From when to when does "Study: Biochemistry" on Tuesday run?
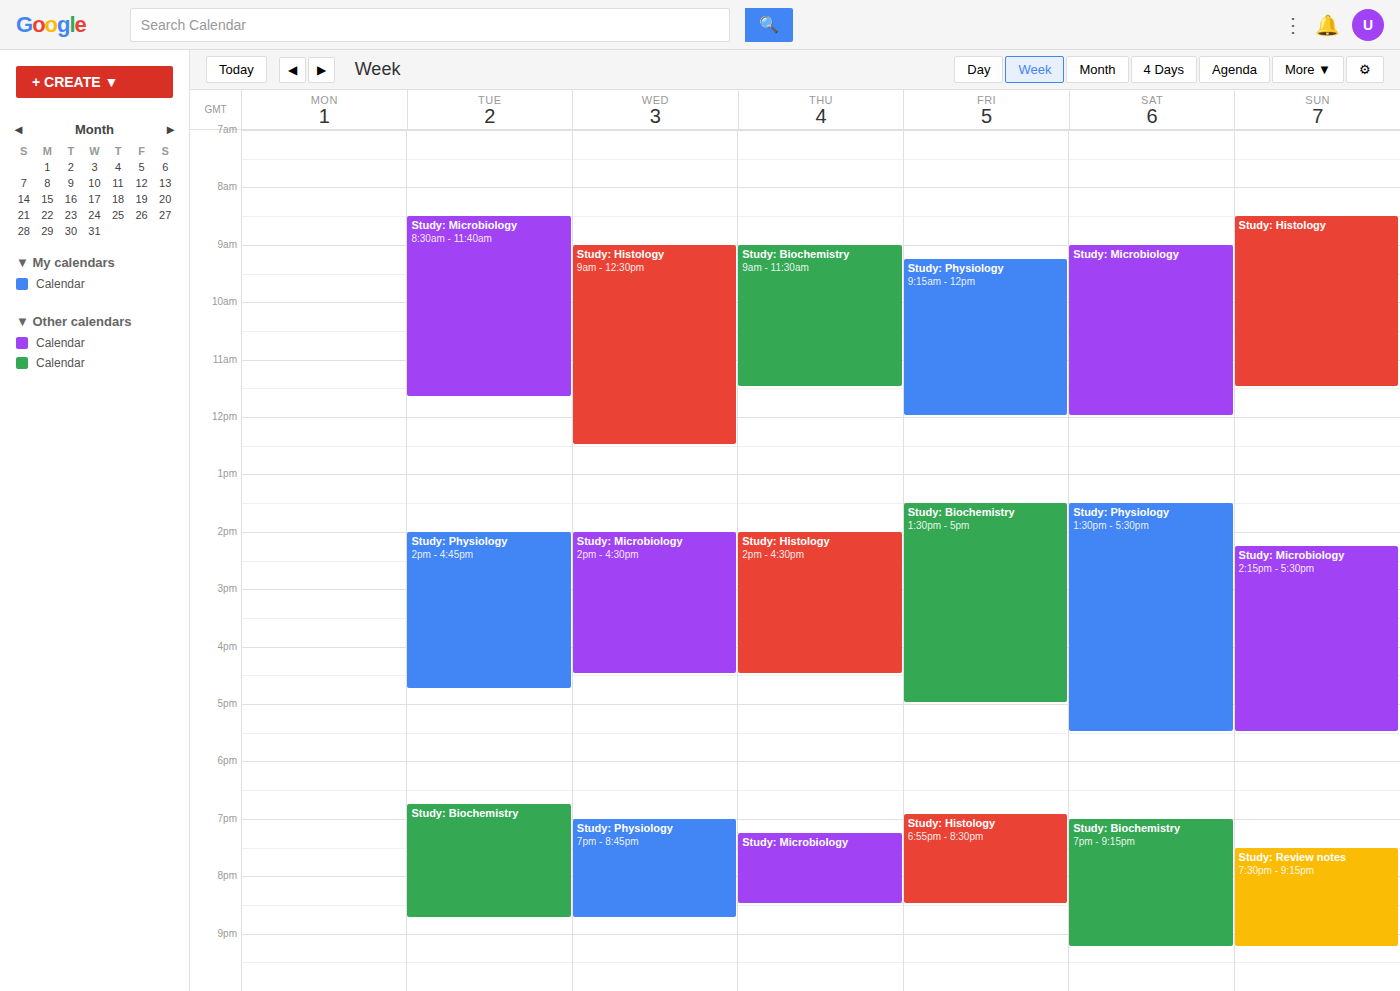
18:45 to 20:45